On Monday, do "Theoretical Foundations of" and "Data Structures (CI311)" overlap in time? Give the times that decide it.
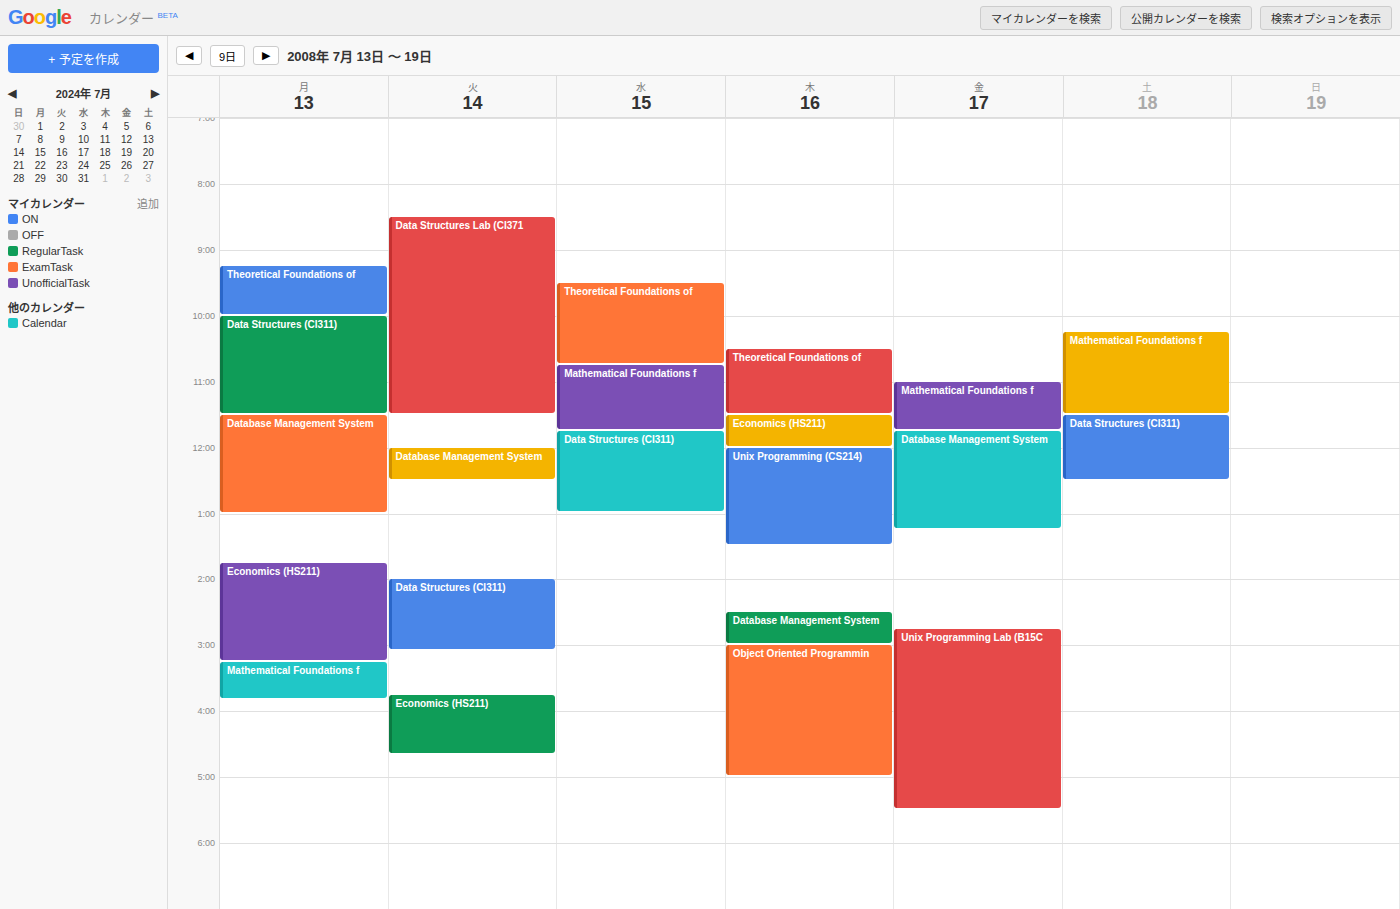
"Theoretical Foundations of" ends at 10:00 AM, exactly when "Data Structures (CI311)" starts -- they touch but do not overlap.